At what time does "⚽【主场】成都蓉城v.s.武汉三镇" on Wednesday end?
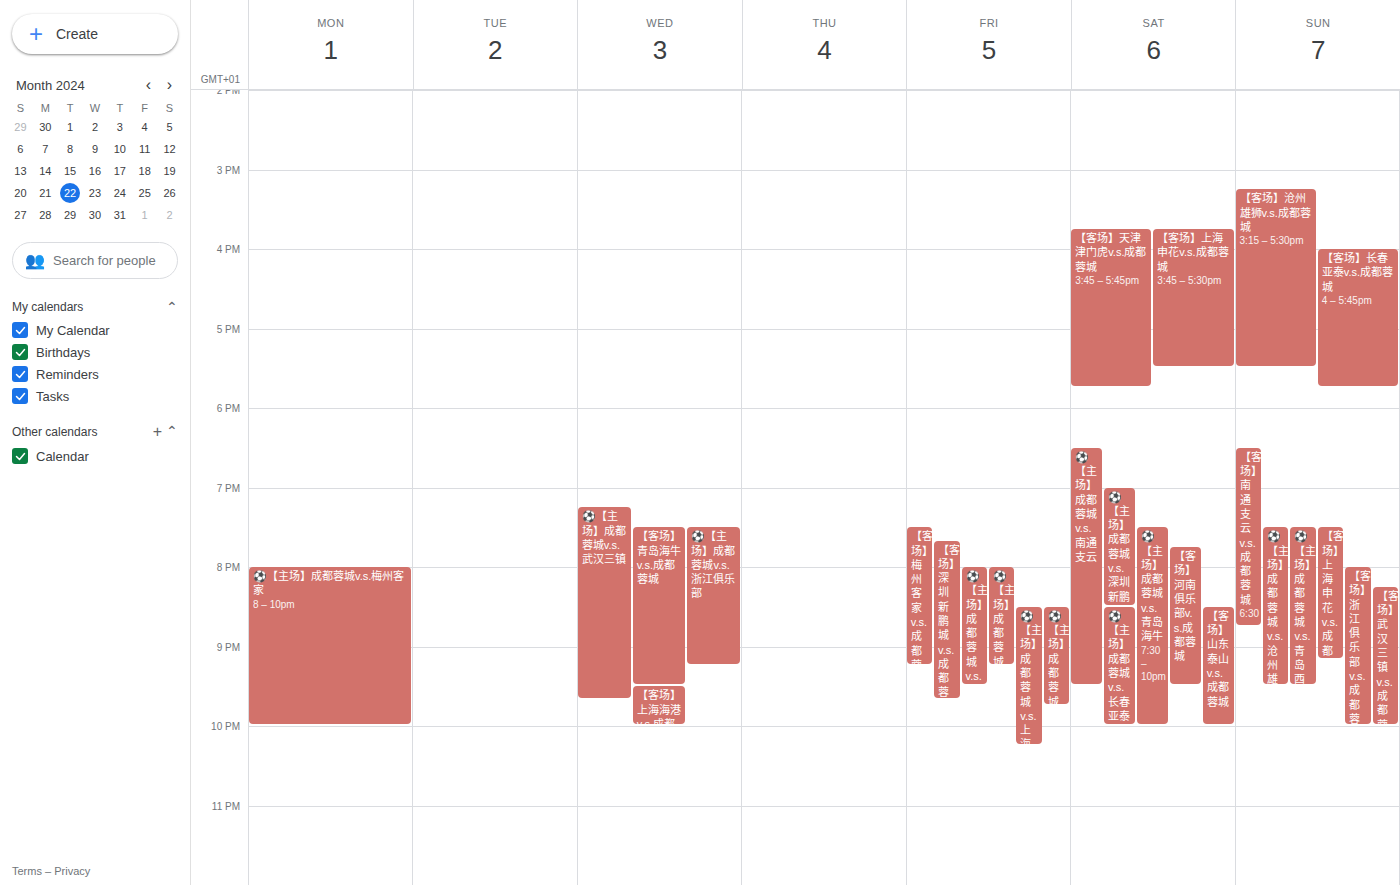
9:40 PM